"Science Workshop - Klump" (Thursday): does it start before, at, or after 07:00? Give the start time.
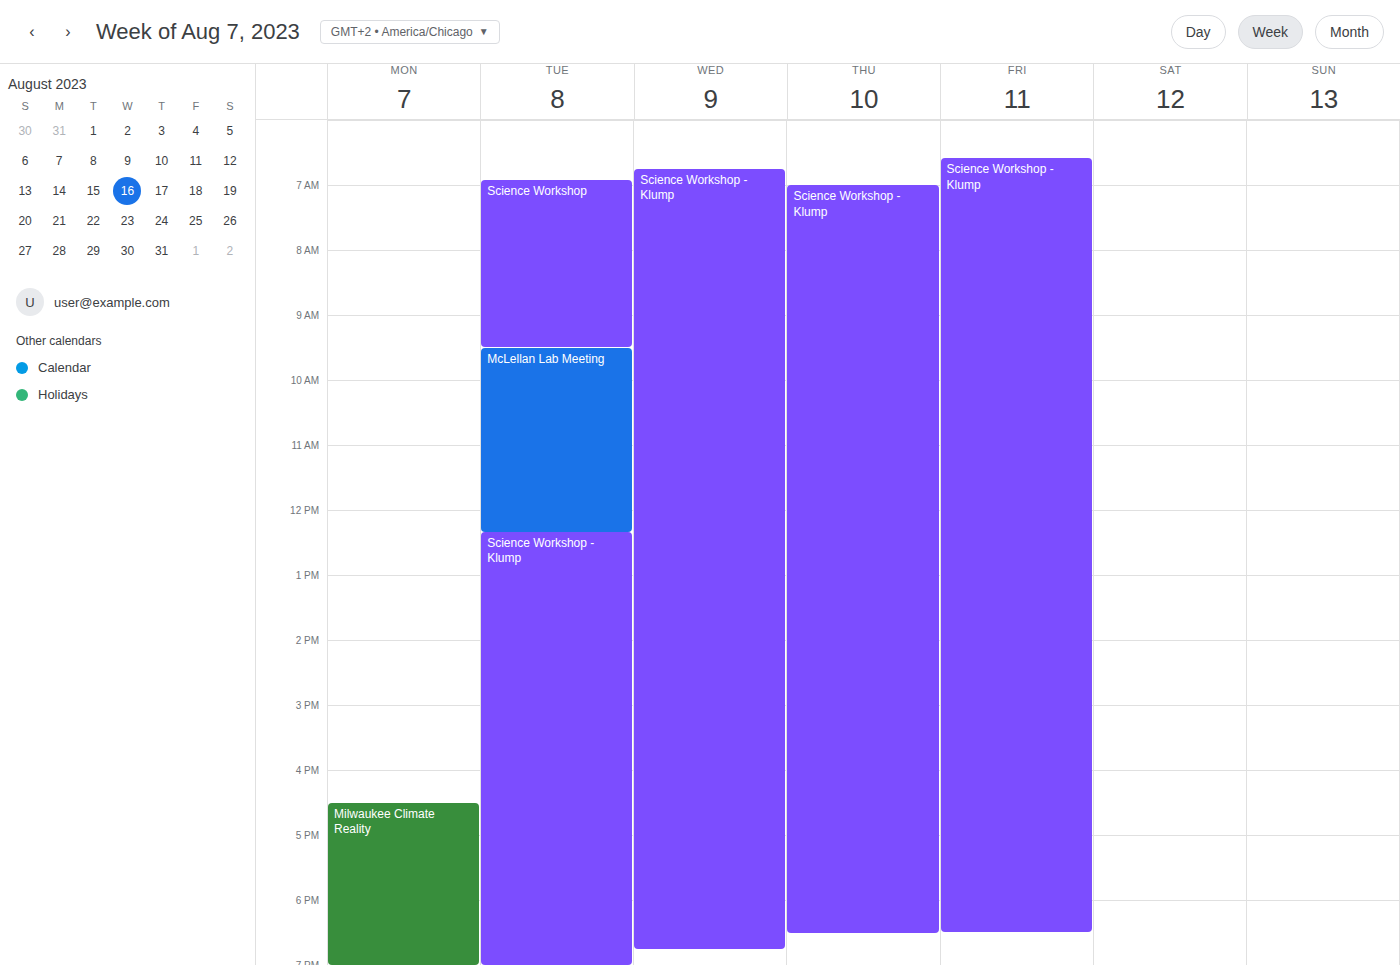
07:00 -- exactly at 07:00, on the 07:00 line.